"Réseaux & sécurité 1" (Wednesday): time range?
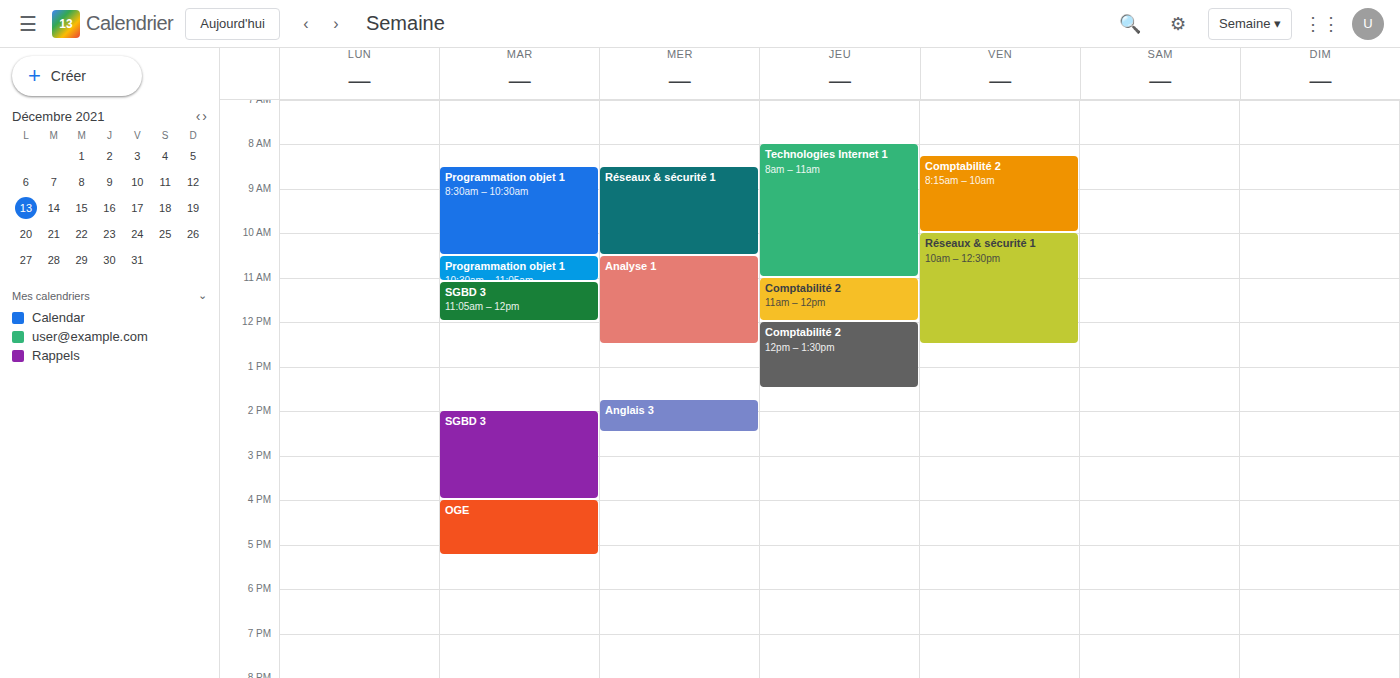
8:30 AM to 10:30 AM